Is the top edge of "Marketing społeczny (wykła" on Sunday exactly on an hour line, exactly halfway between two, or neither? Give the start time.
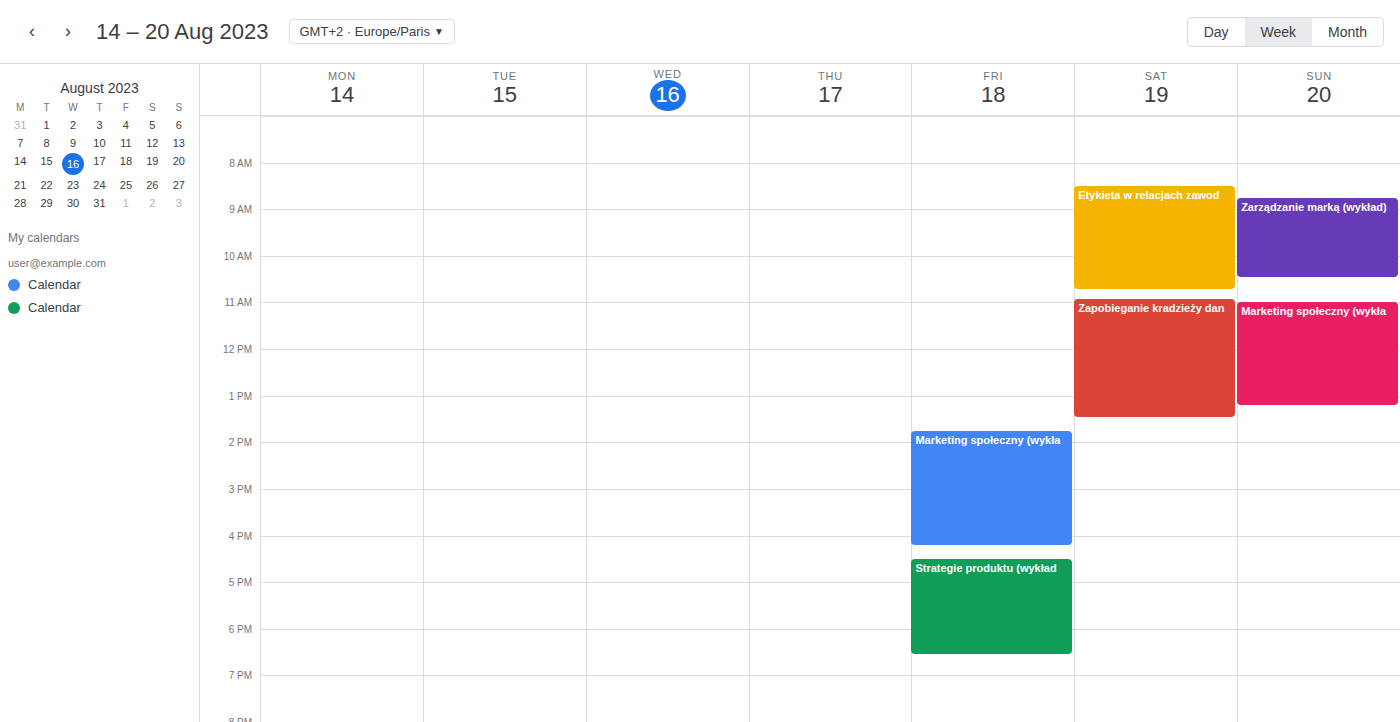
11:00 -- exactly on the 11:00 line.